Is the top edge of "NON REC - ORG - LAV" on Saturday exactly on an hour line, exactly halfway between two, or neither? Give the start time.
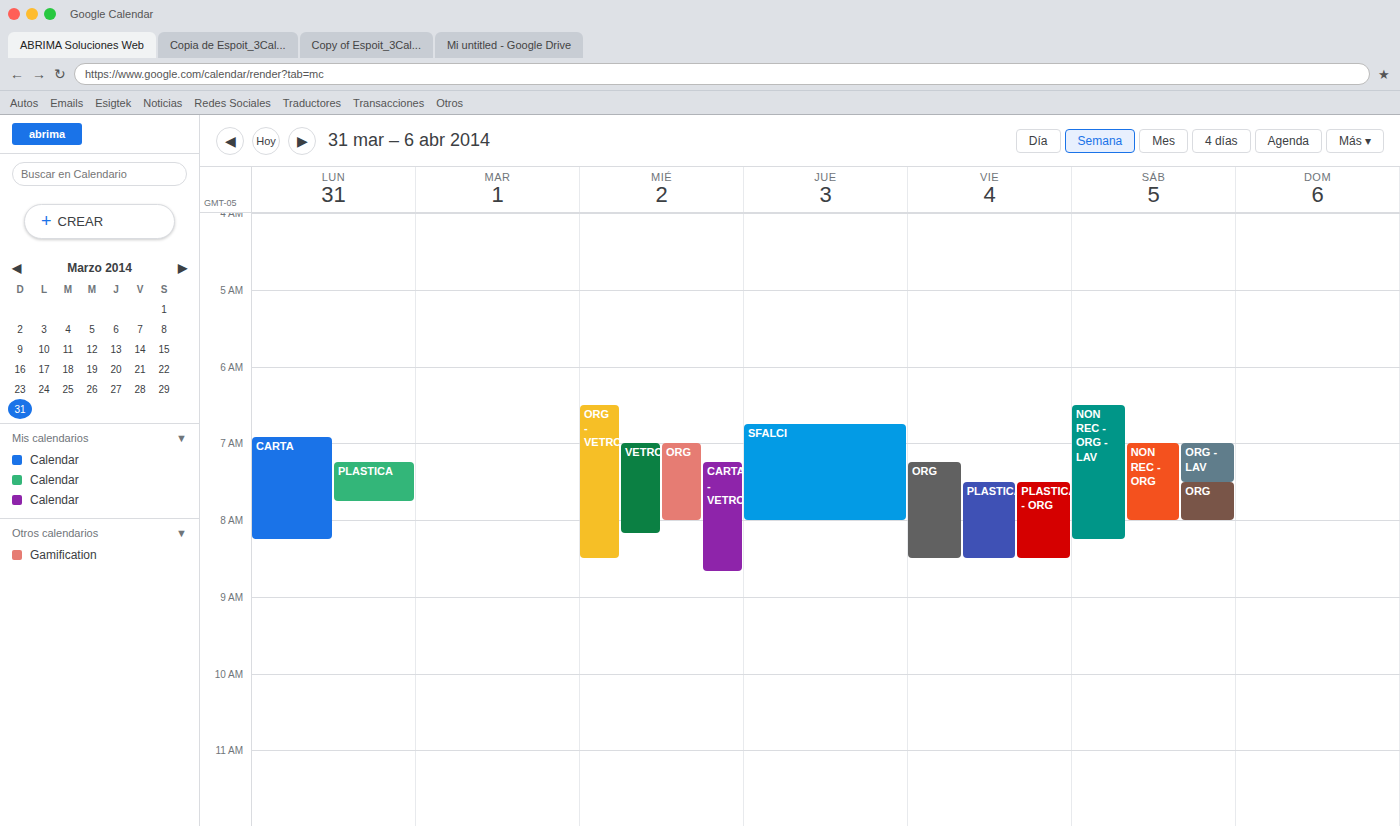
06:30 -- halfway between the 06:00 and 07:00 lines.